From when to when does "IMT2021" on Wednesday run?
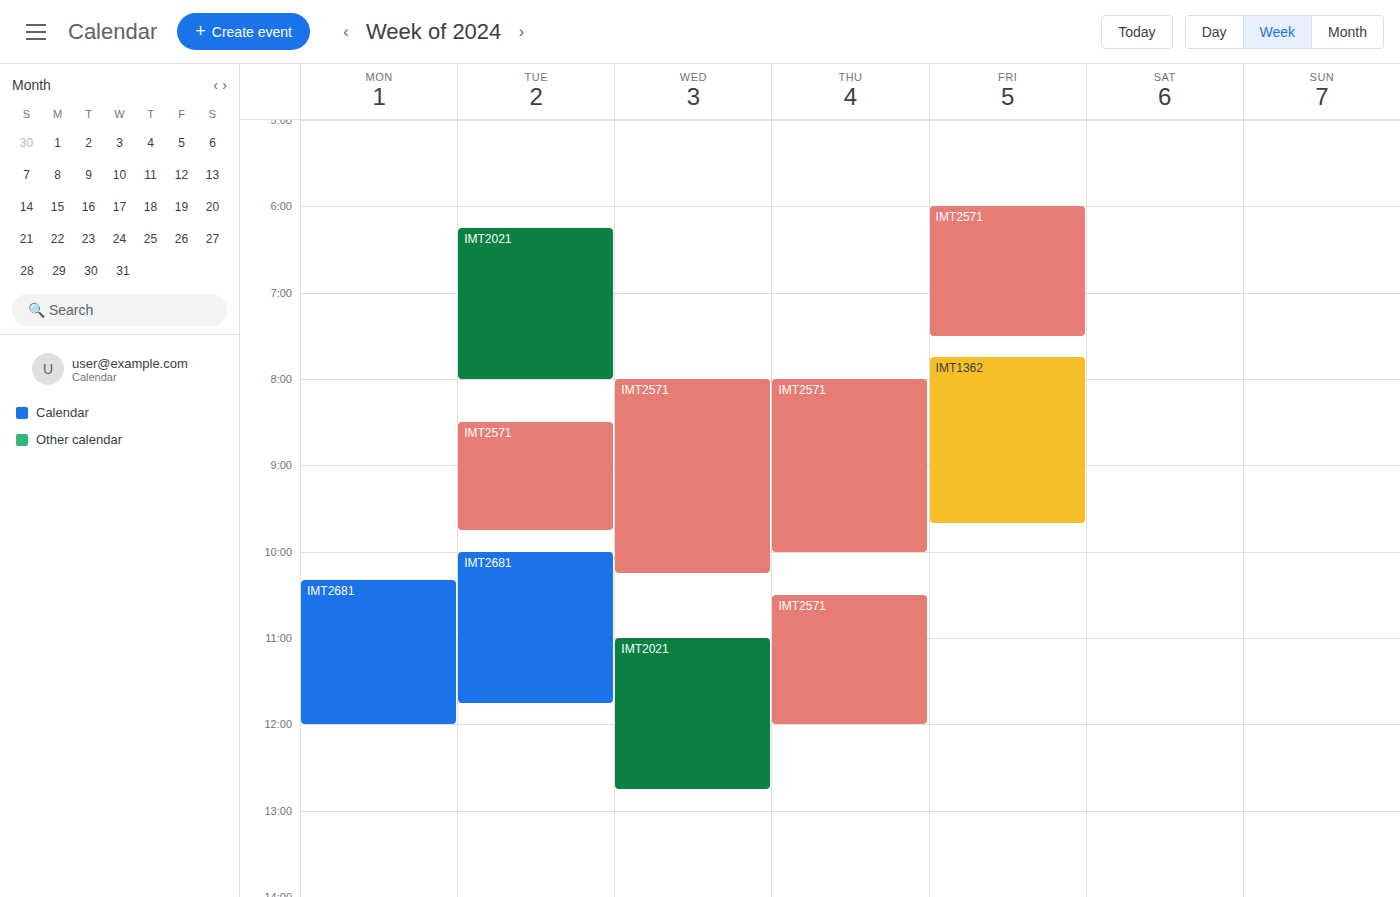
11:00 AM to 12:45 PM